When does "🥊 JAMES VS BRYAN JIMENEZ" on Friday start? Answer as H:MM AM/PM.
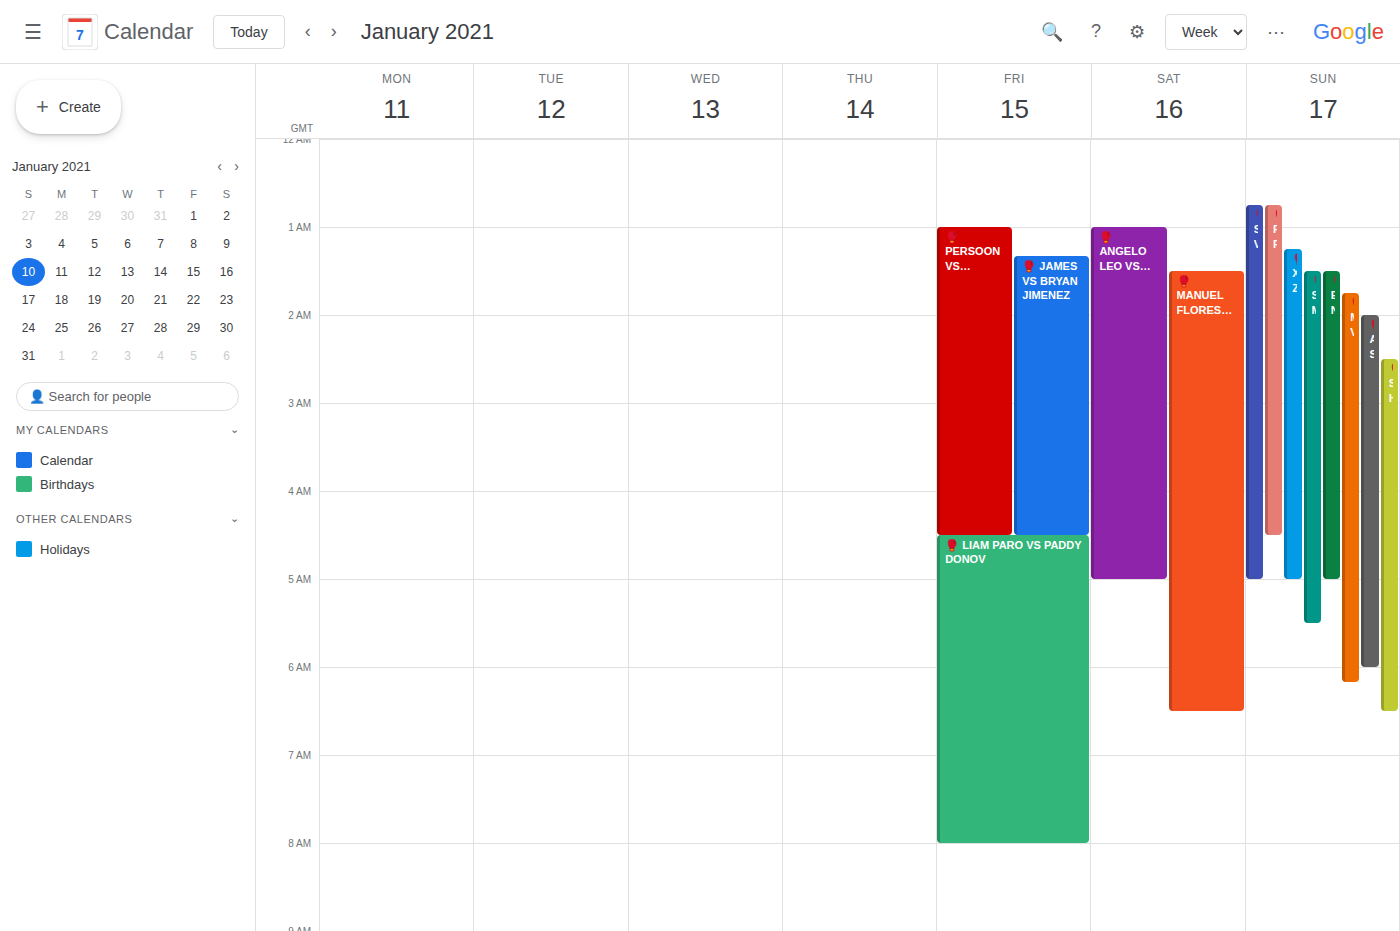
1:20 AM